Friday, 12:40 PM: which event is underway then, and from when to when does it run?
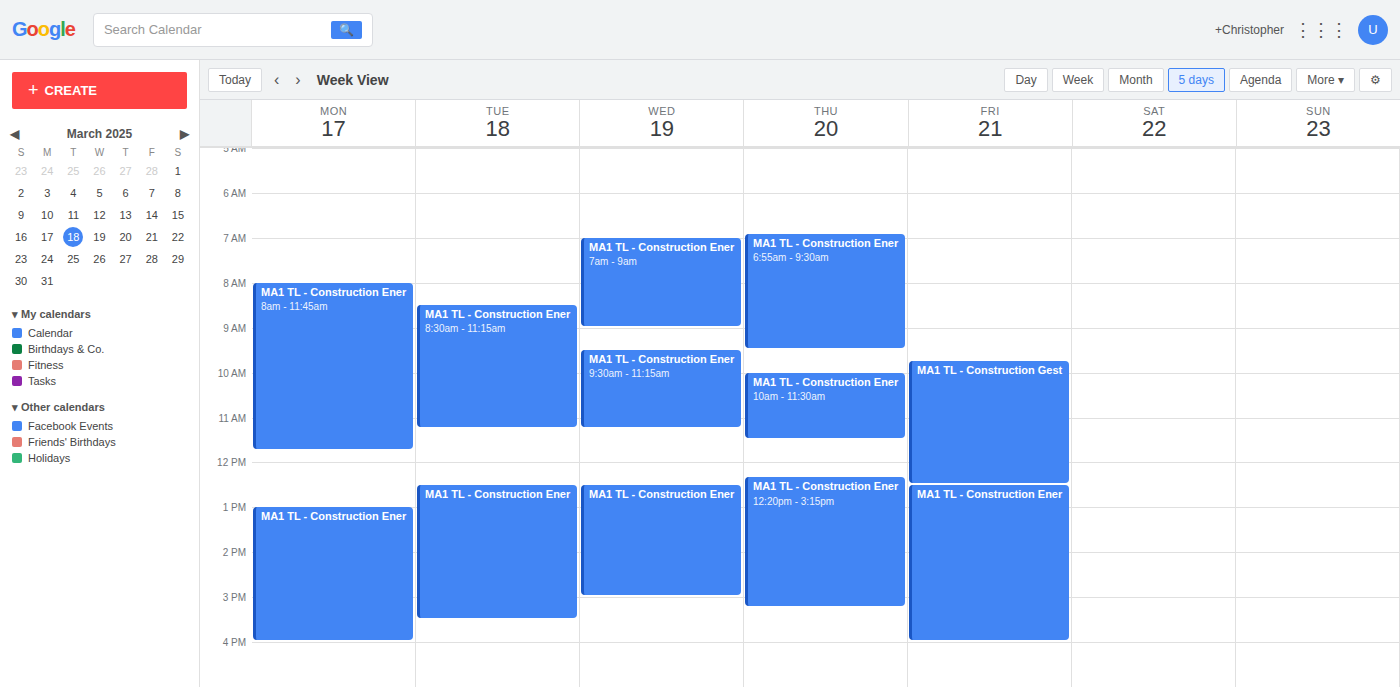
"MA1 TL - Construction Ener", 12:30 PM to 4:00 PM